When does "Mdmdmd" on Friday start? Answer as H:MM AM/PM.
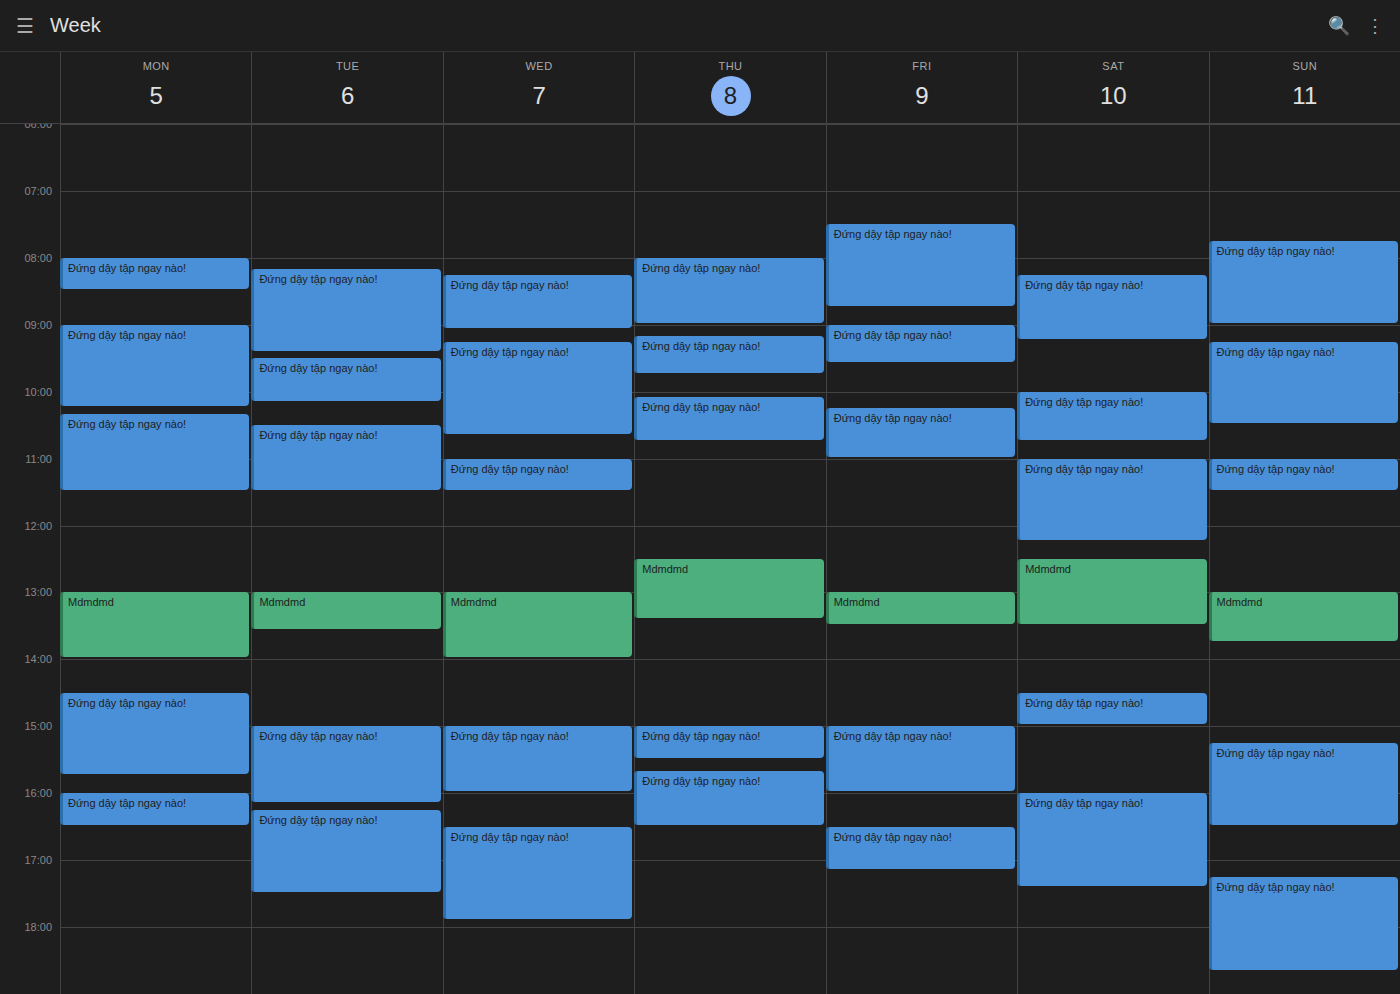
1:00 PM